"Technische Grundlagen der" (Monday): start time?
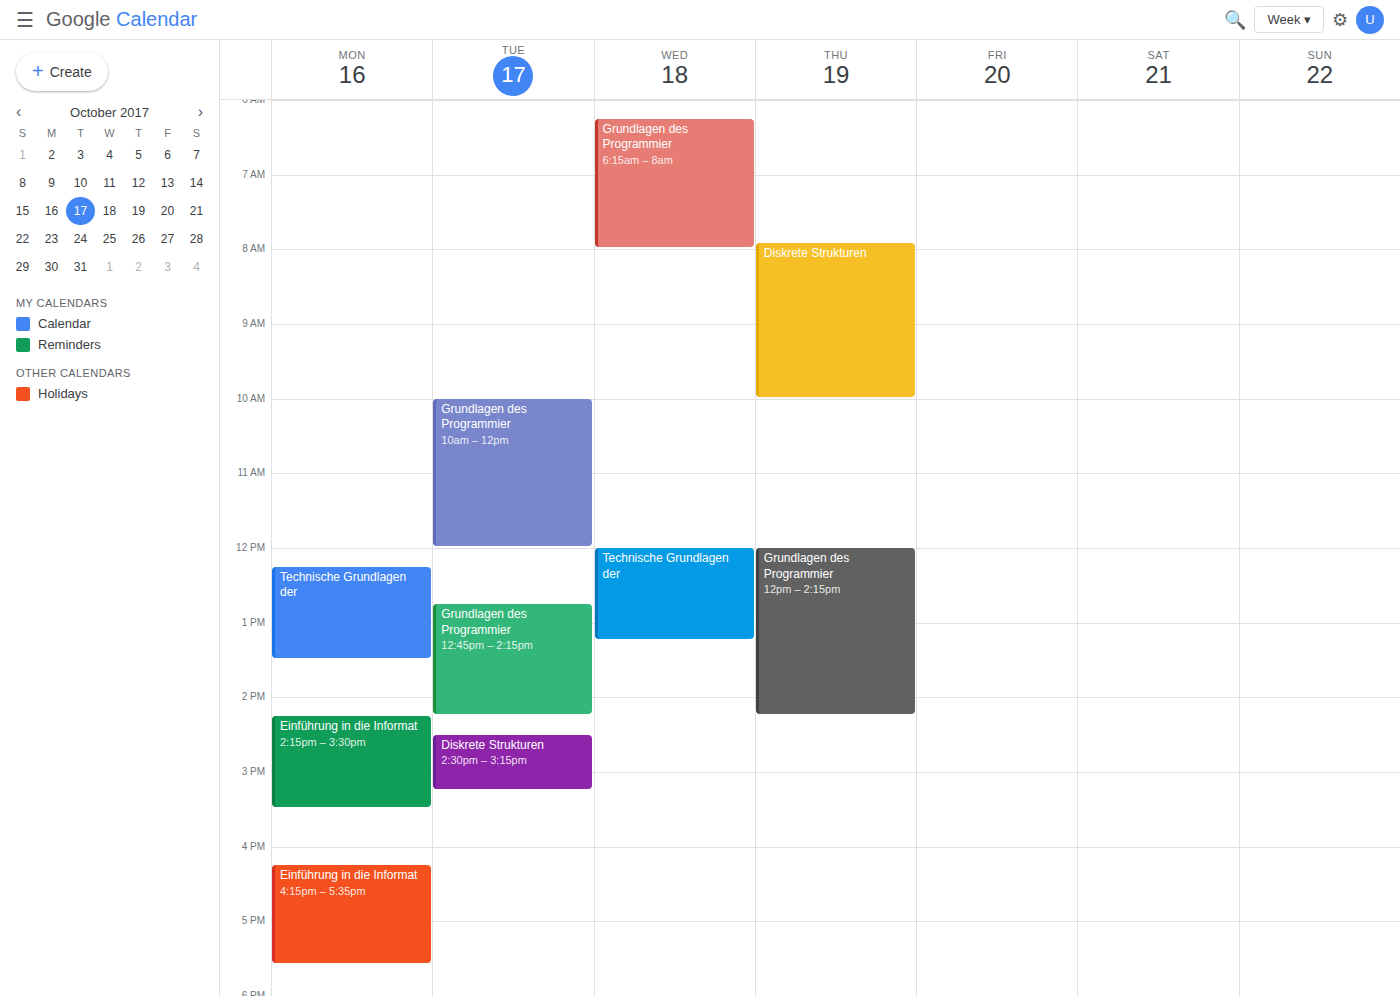
12:15 PM